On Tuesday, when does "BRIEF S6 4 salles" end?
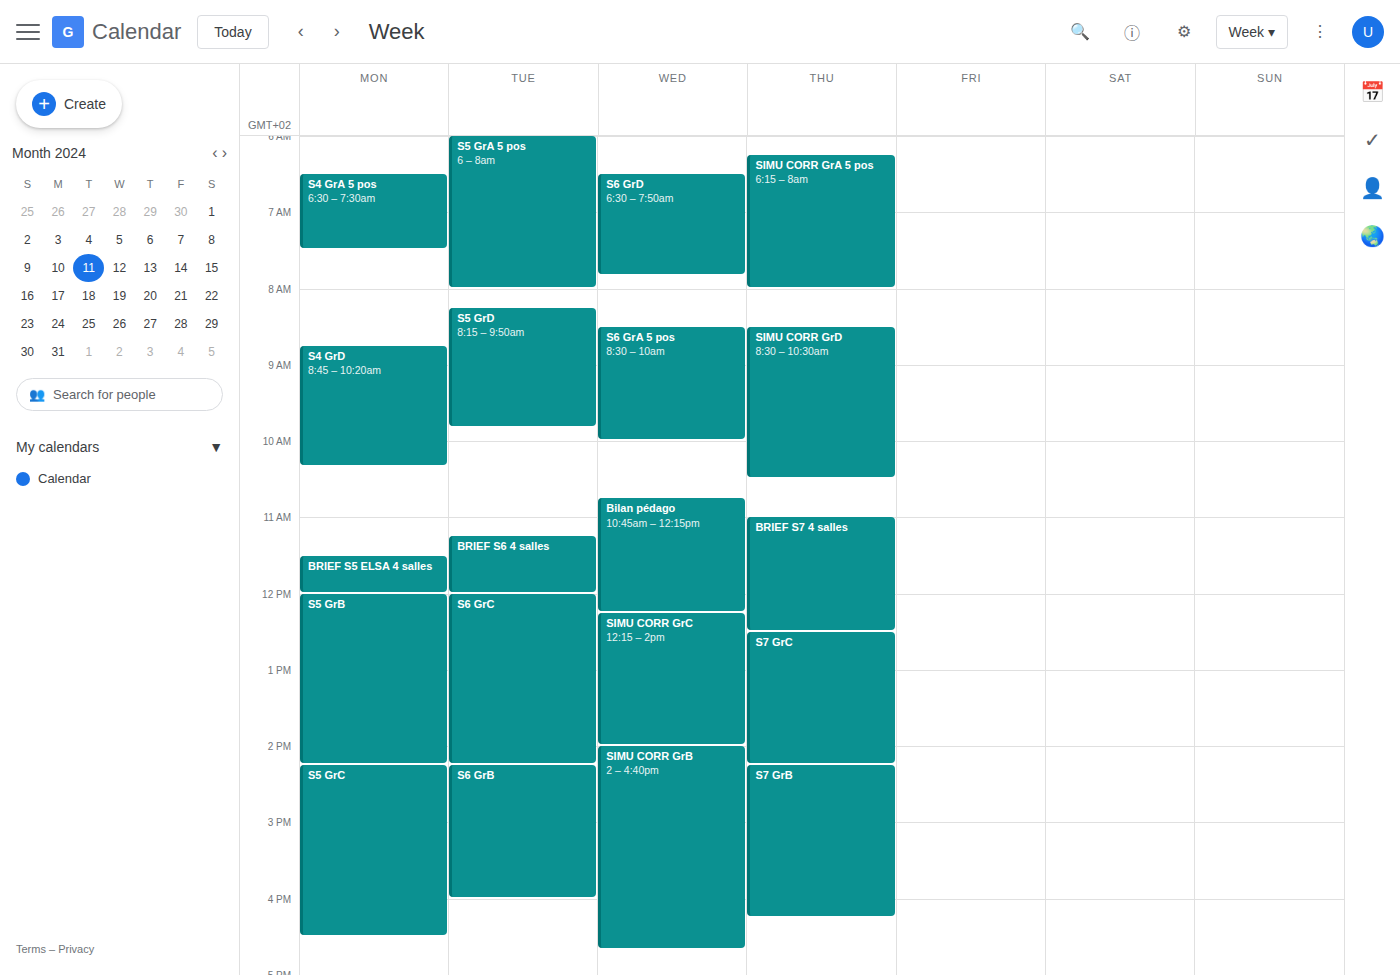
12:00 PM